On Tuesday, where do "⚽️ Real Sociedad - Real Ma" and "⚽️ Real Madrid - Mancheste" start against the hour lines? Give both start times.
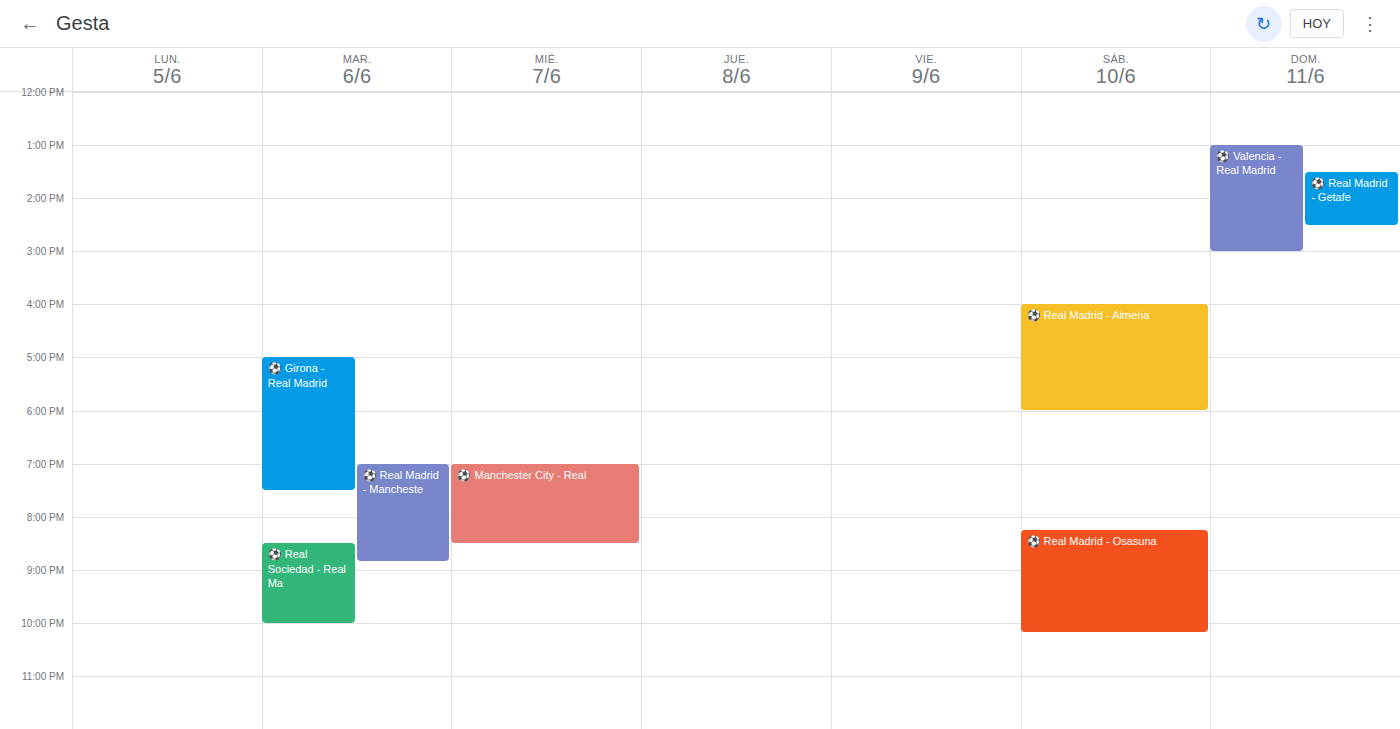
"⚽️ Real Sociedad - Real Ma": 8:30 PM, halfway between the 8 PM and 9 PM lines. "⚽️ Real Madrid - Mancheste": 7:00 PM, exactly on the 7 PM line.